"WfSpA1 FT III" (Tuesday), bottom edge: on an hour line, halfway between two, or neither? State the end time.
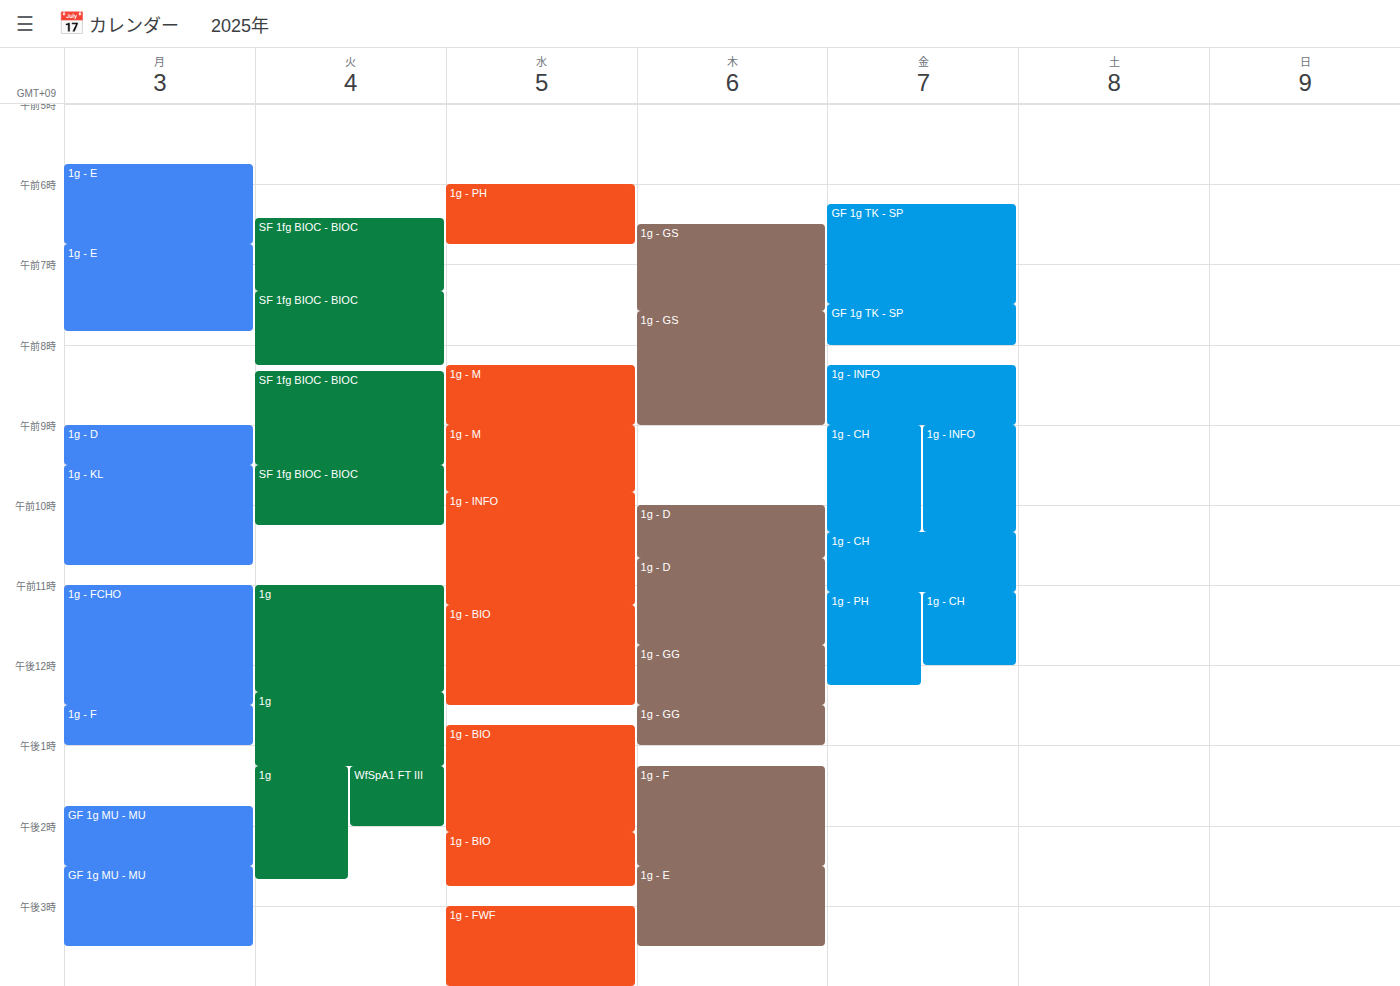
2:00 PM -- exactly on the 2 PM line.